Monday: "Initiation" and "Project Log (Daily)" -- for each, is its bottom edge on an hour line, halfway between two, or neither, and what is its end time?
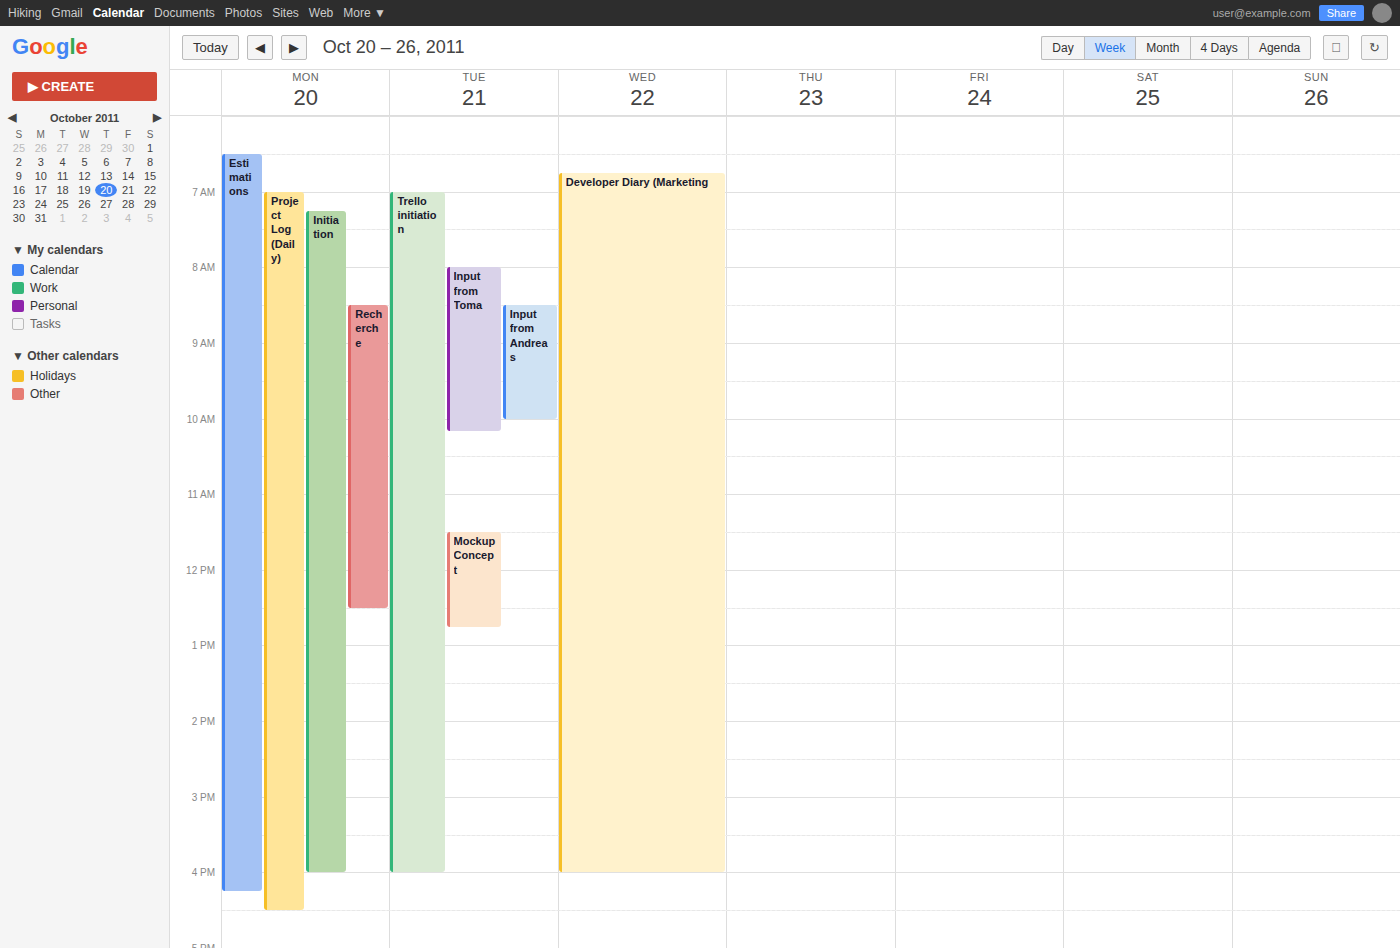
"Initiation": 4:00 PM, exactly on the 4 PM line. "Project Log (Daily)": 4:30 PM, halfway between the 4 PM and 5 PM lines.